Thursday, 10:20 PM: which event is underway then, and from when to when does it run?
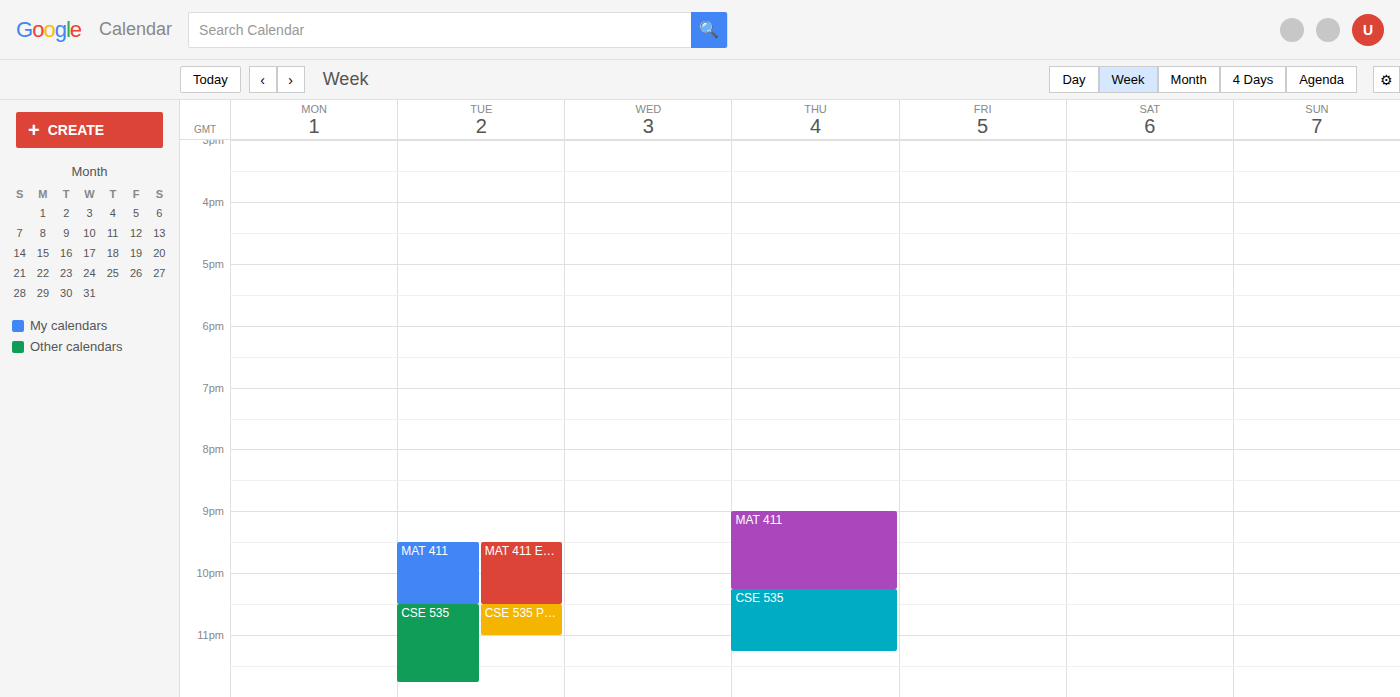
"CSE 535", 10:15 PM to 11:15 PM